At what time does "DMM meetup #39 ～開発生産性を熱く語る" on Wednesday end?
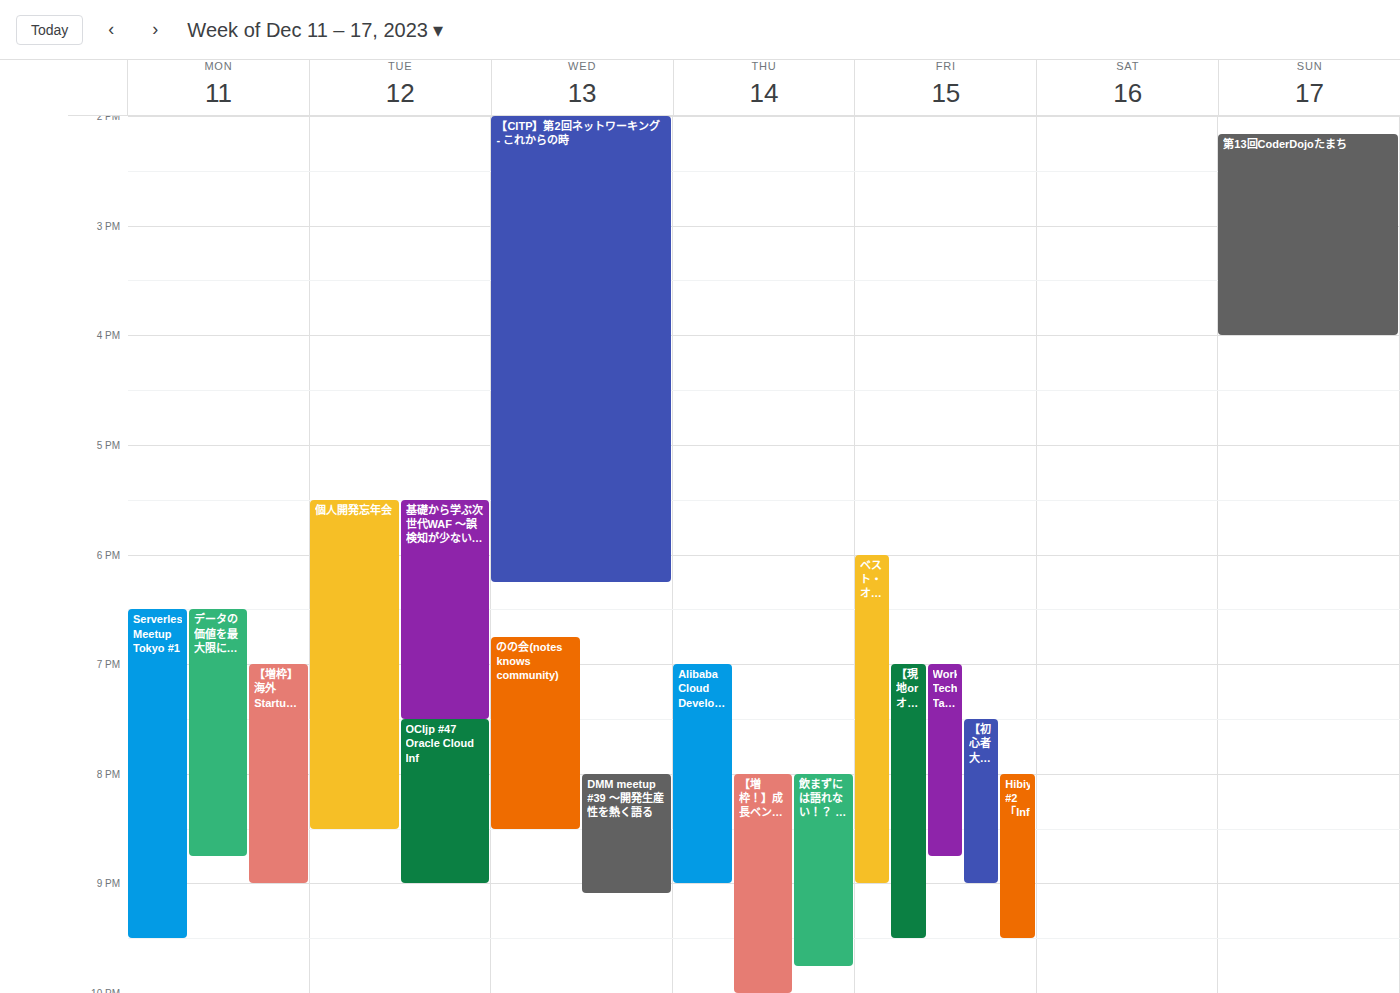
21:05